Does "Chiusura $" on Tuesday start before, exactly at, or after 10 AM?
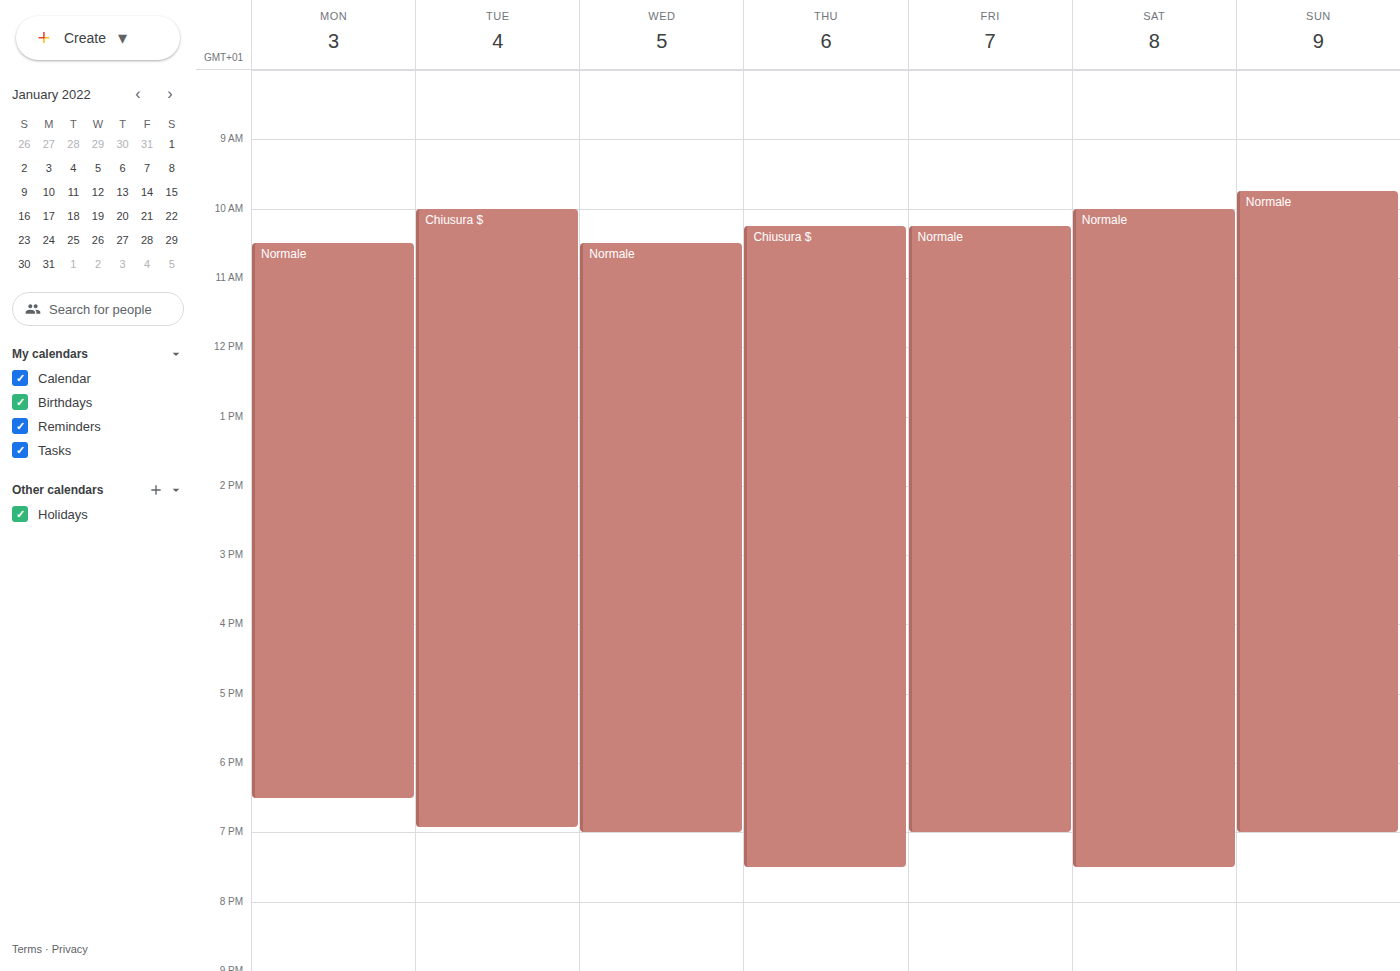
10:00 AM -- exactly at 10 AM, on the 10 AM line.